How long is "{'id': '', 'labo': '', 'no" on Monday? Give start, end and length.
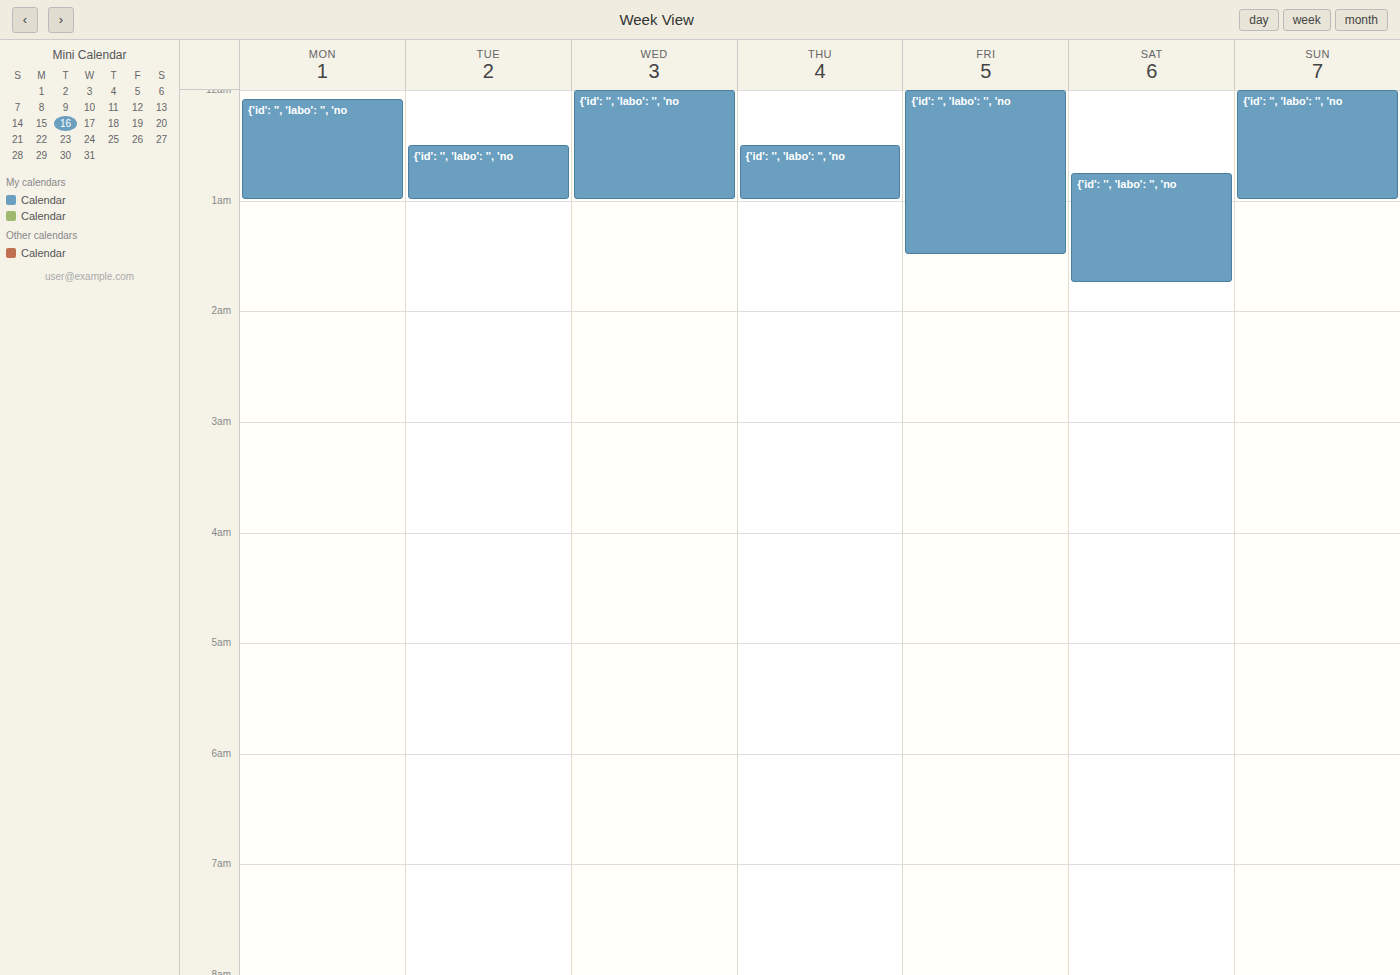
12:05 AM to 1:00 AM, 55 minutes